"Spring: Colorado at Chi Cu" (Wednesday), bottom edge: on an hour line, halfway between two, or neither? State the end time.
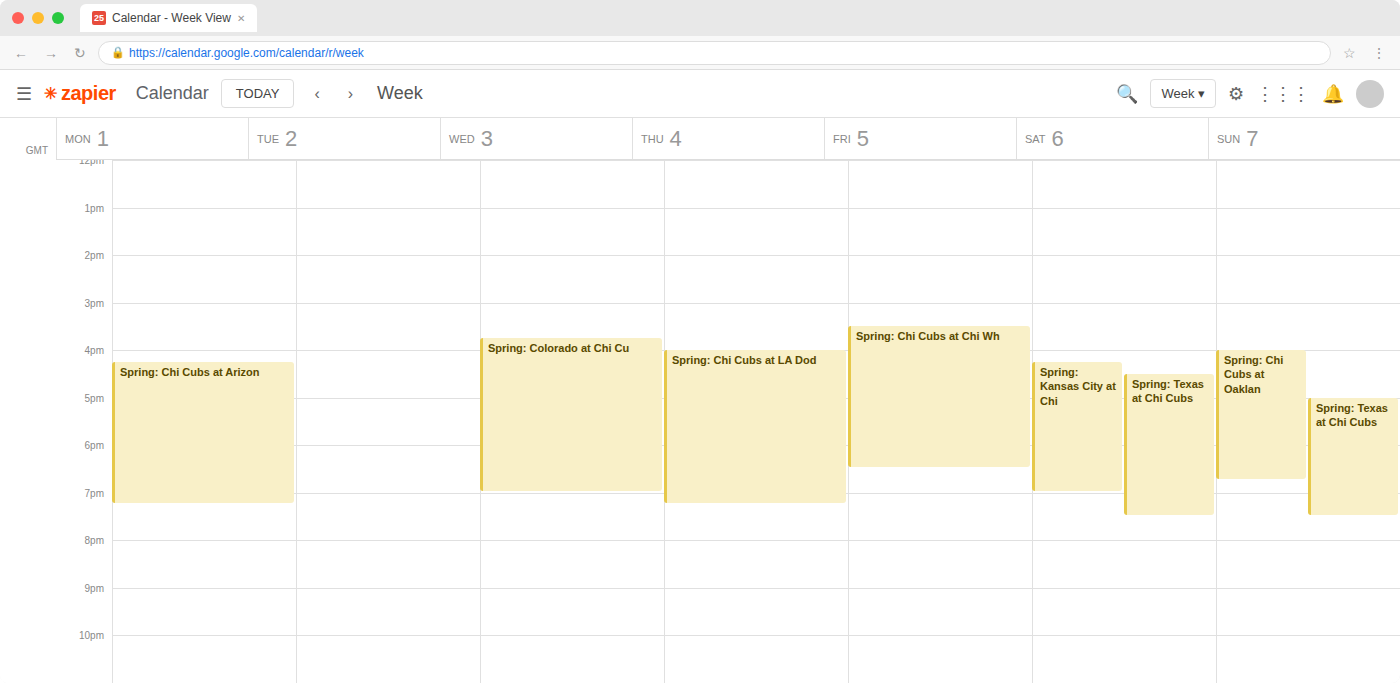
7:00 PM -- exactly on the 7 PM line.